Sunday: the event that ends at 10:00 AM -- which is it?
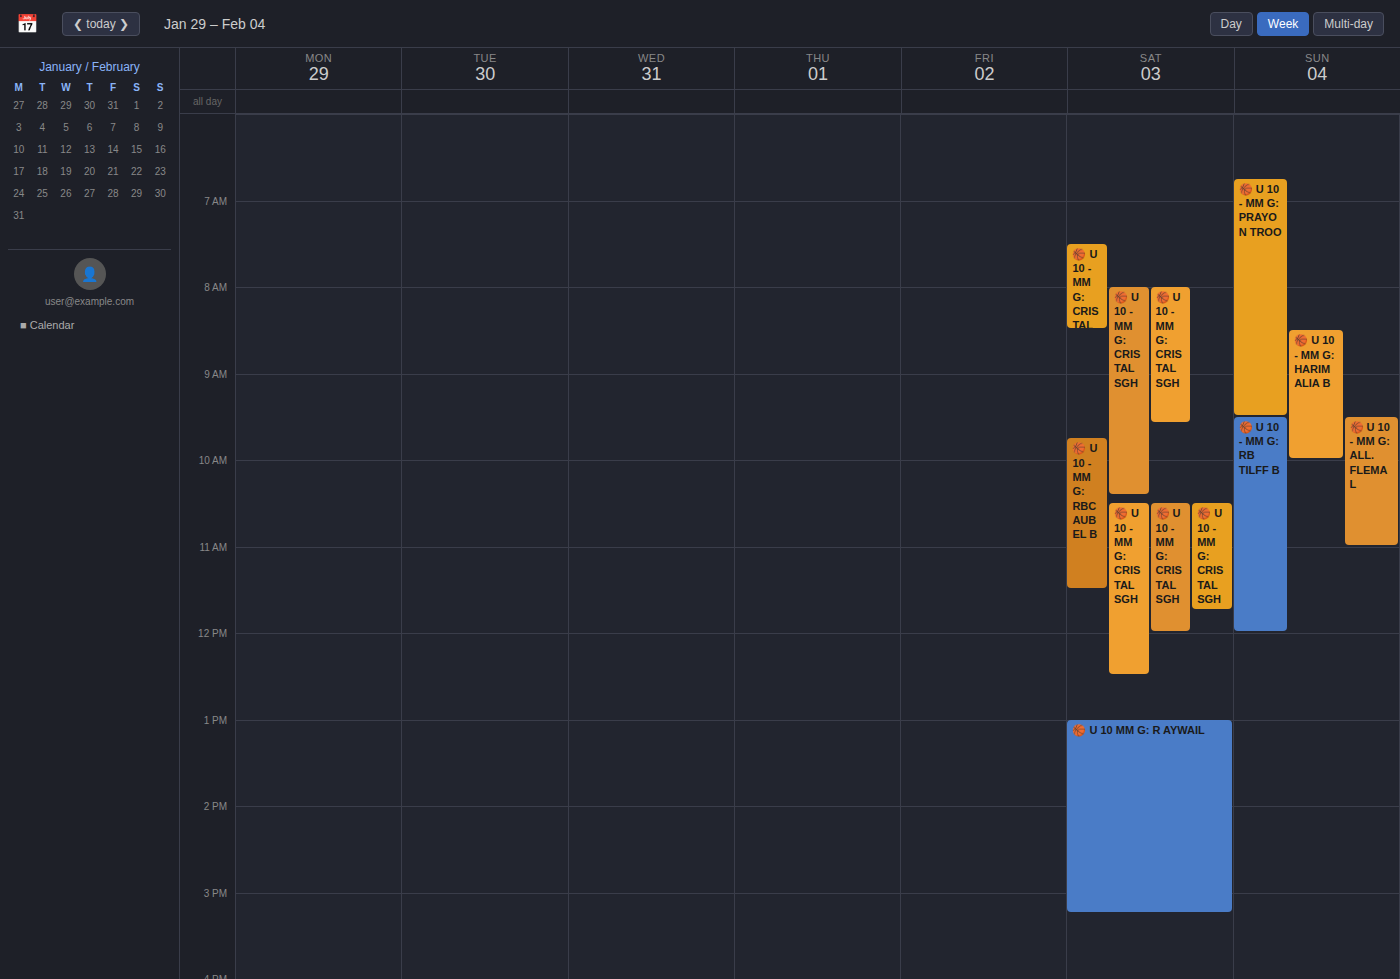
"🏀 U 10 - MM G: HARIMALIA B"